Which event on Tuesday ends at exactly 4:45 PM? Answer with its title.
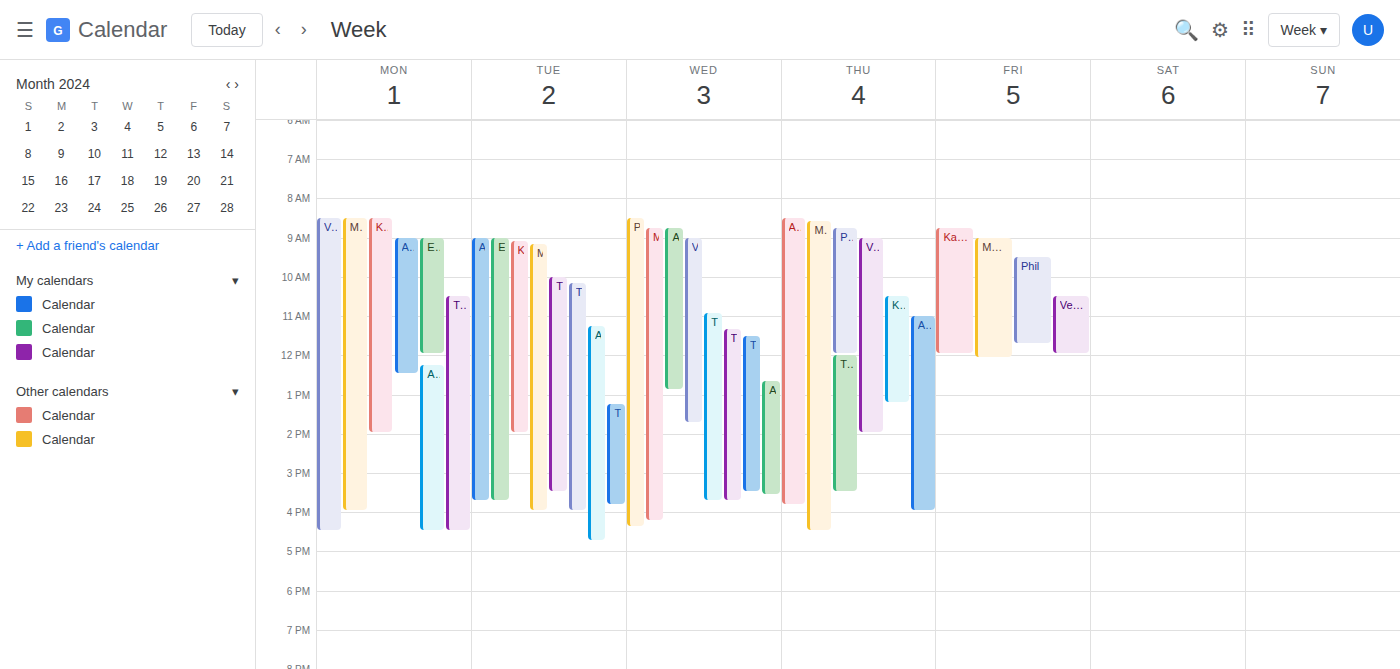
"Aleks"